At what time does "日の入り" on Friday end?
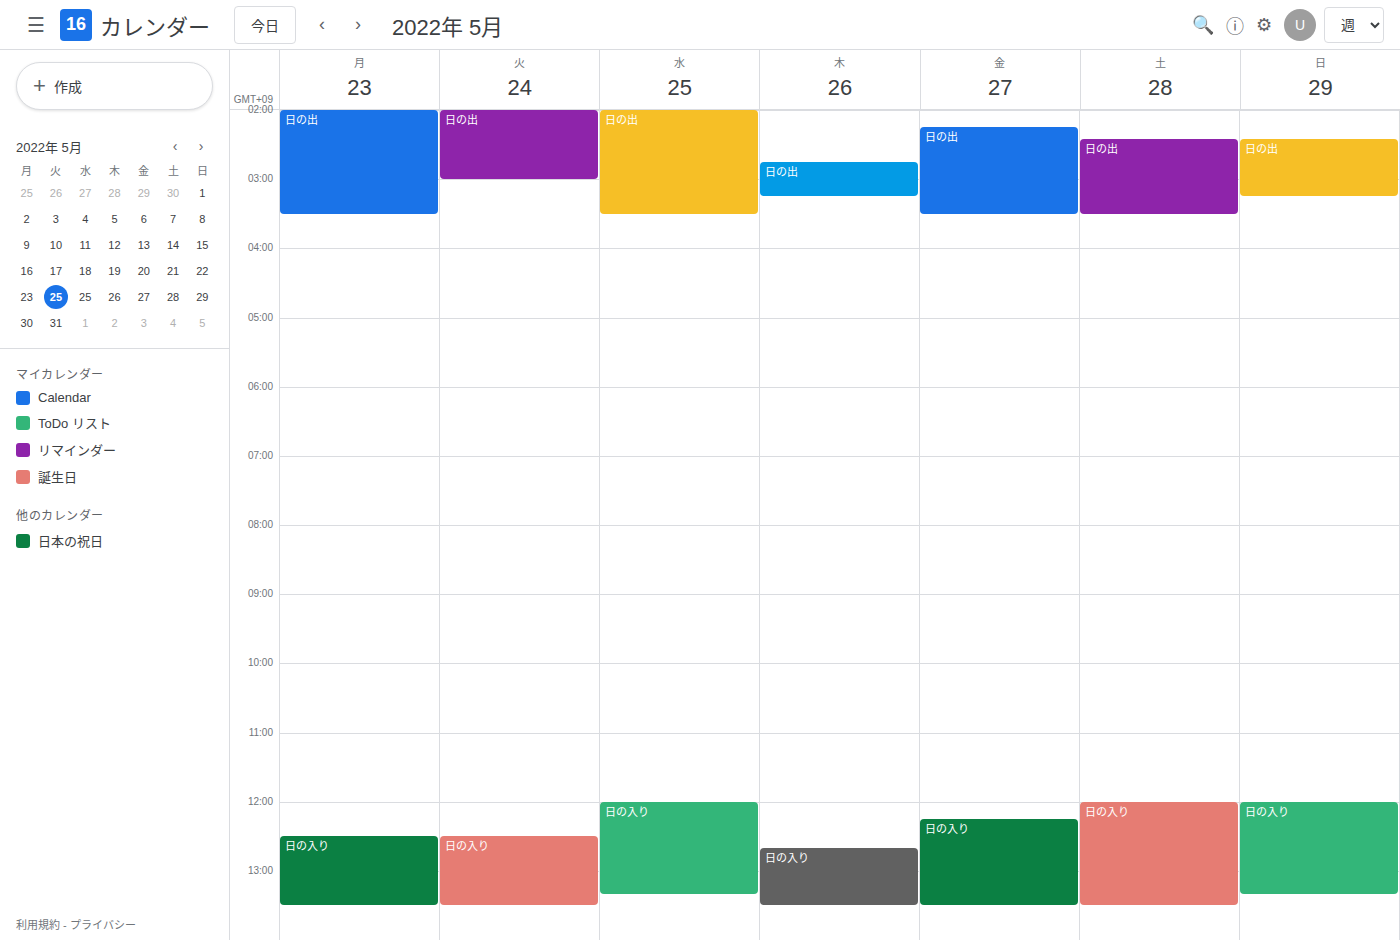
1:30 PM